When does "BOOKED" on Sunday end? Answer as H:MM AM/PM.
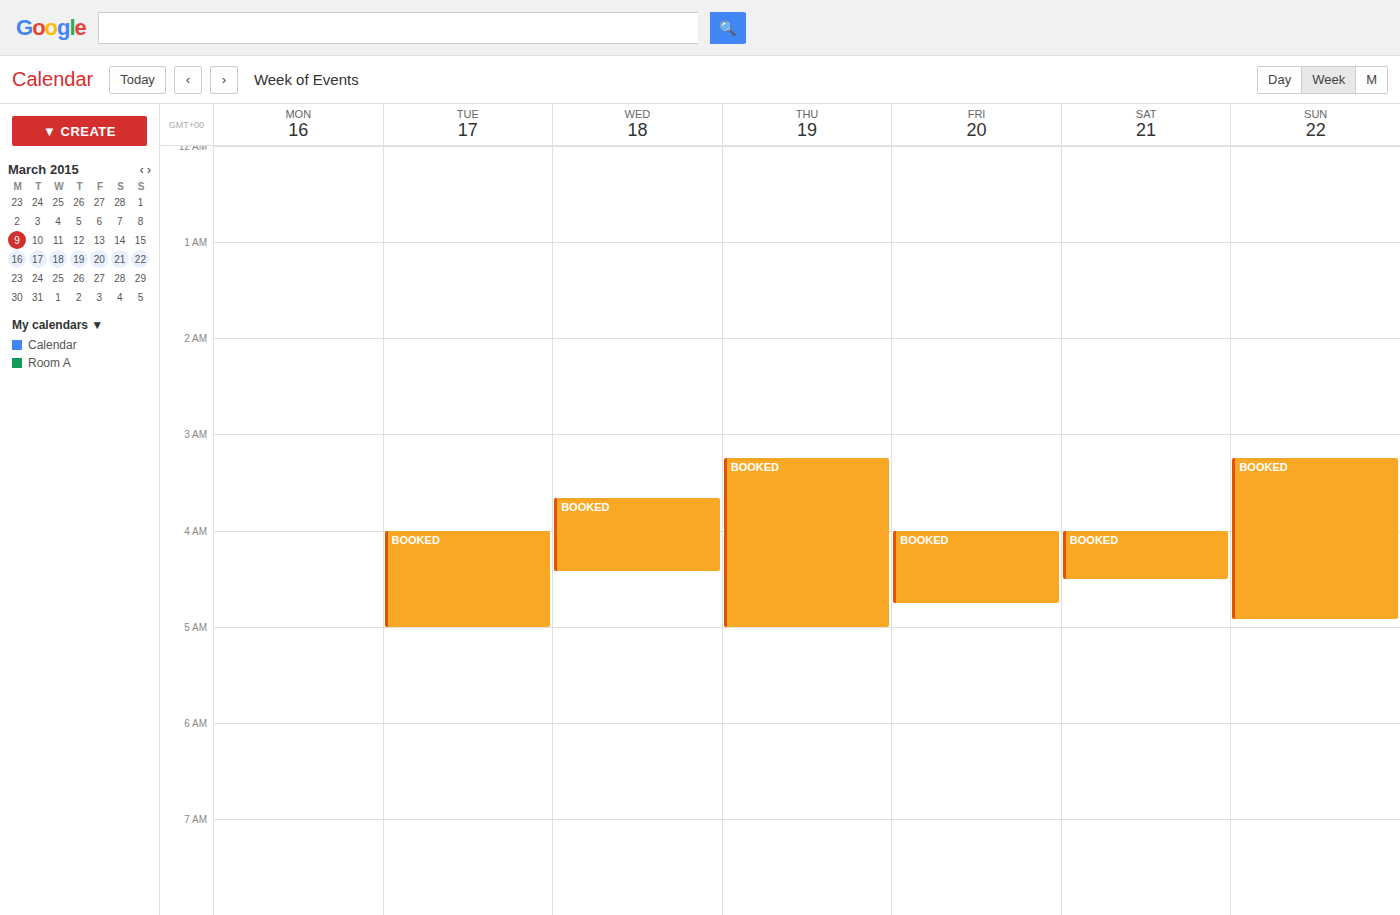
4:55 AM